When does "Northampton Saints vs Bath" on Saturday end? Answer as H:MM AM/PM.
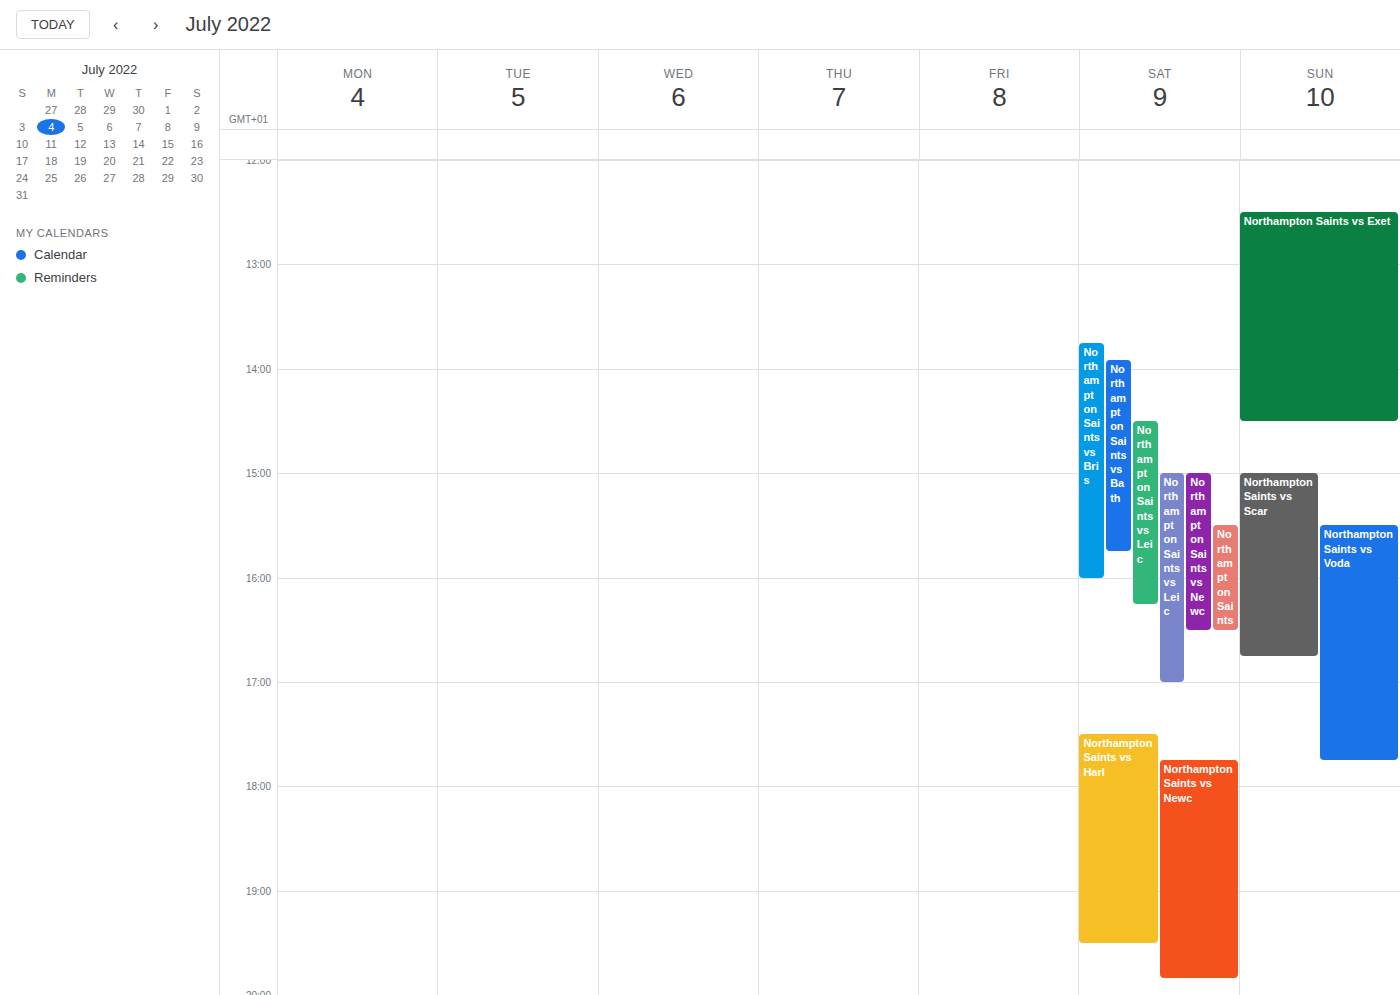
3:45 PM